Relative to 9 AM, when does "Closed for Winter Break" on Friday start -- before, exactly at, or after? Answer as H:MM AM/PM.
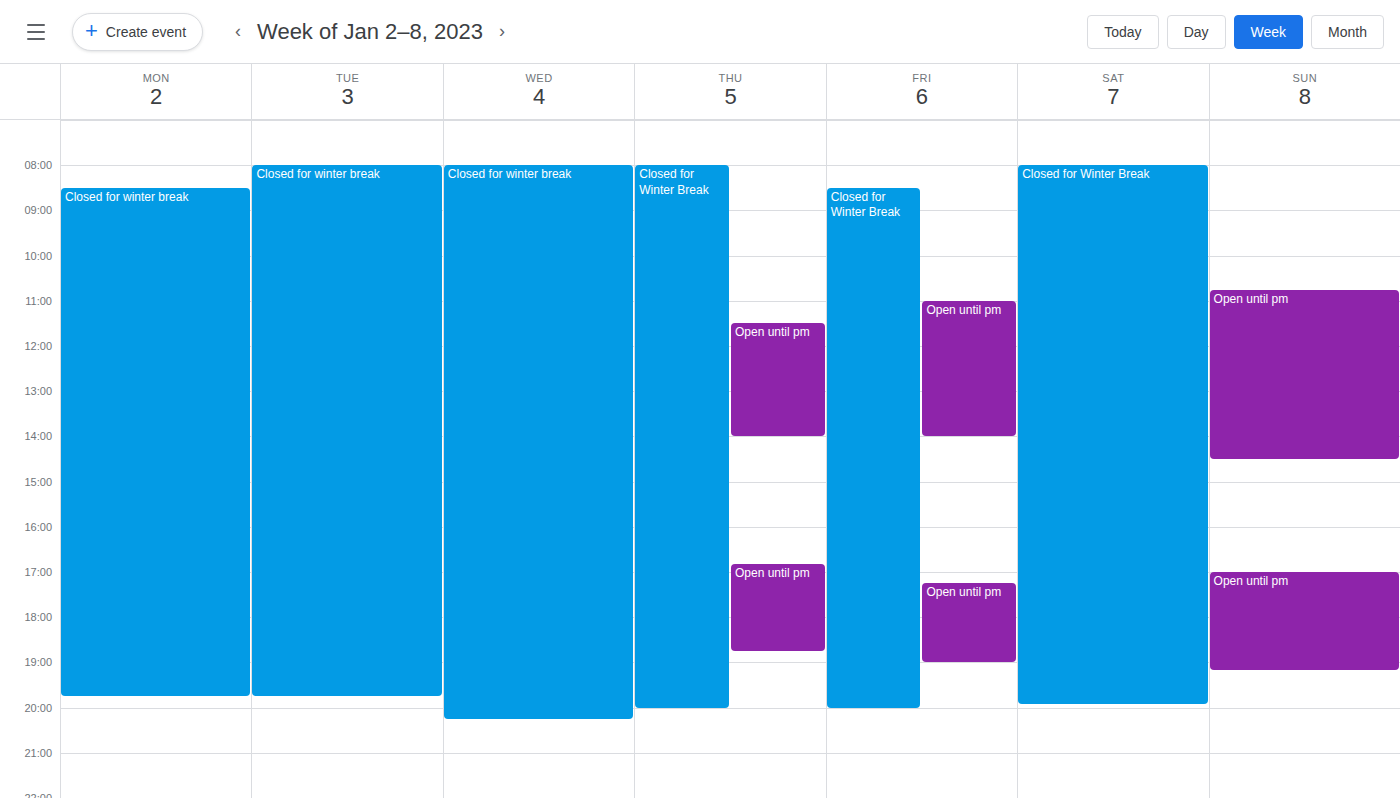
8:30 AM -- before 9 AM, 30 minutes above the 9 AM line.